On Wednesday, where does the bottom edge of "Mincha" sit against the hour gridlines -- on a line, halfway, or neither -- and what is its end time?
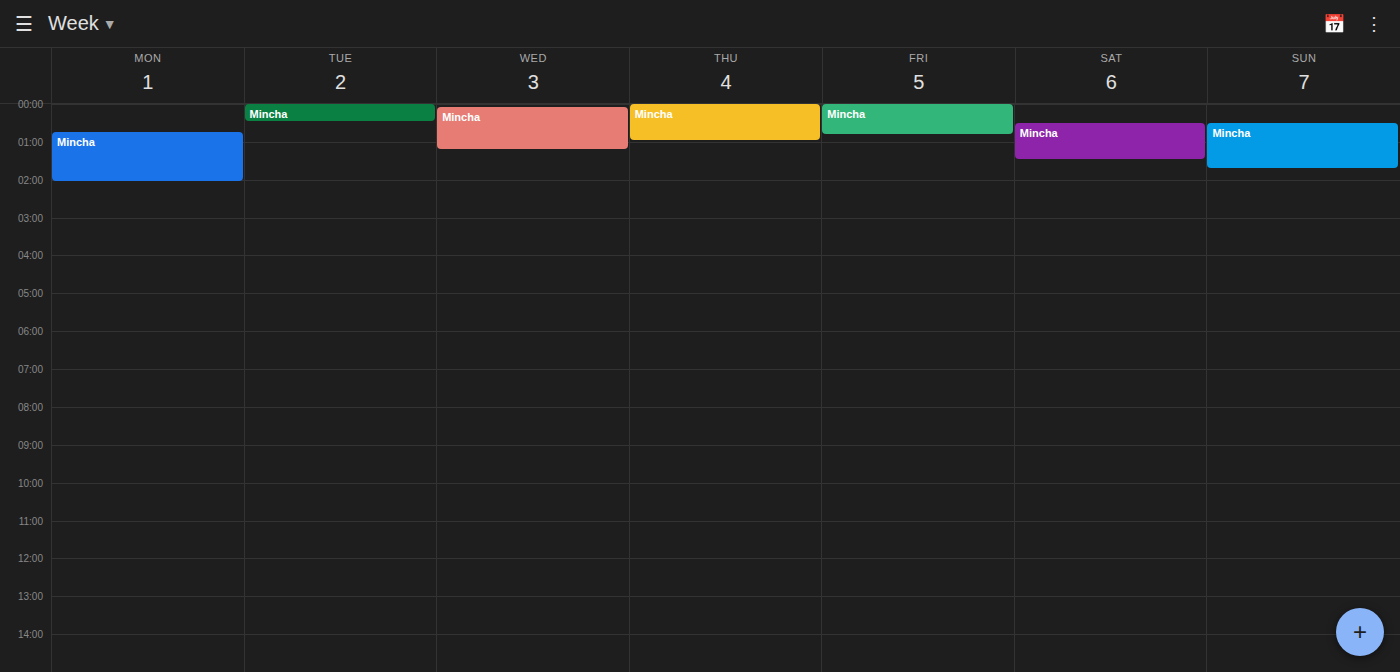
1:15 AM -- neither: a quarter of the way from the 1 AM line to the 2 AM line.